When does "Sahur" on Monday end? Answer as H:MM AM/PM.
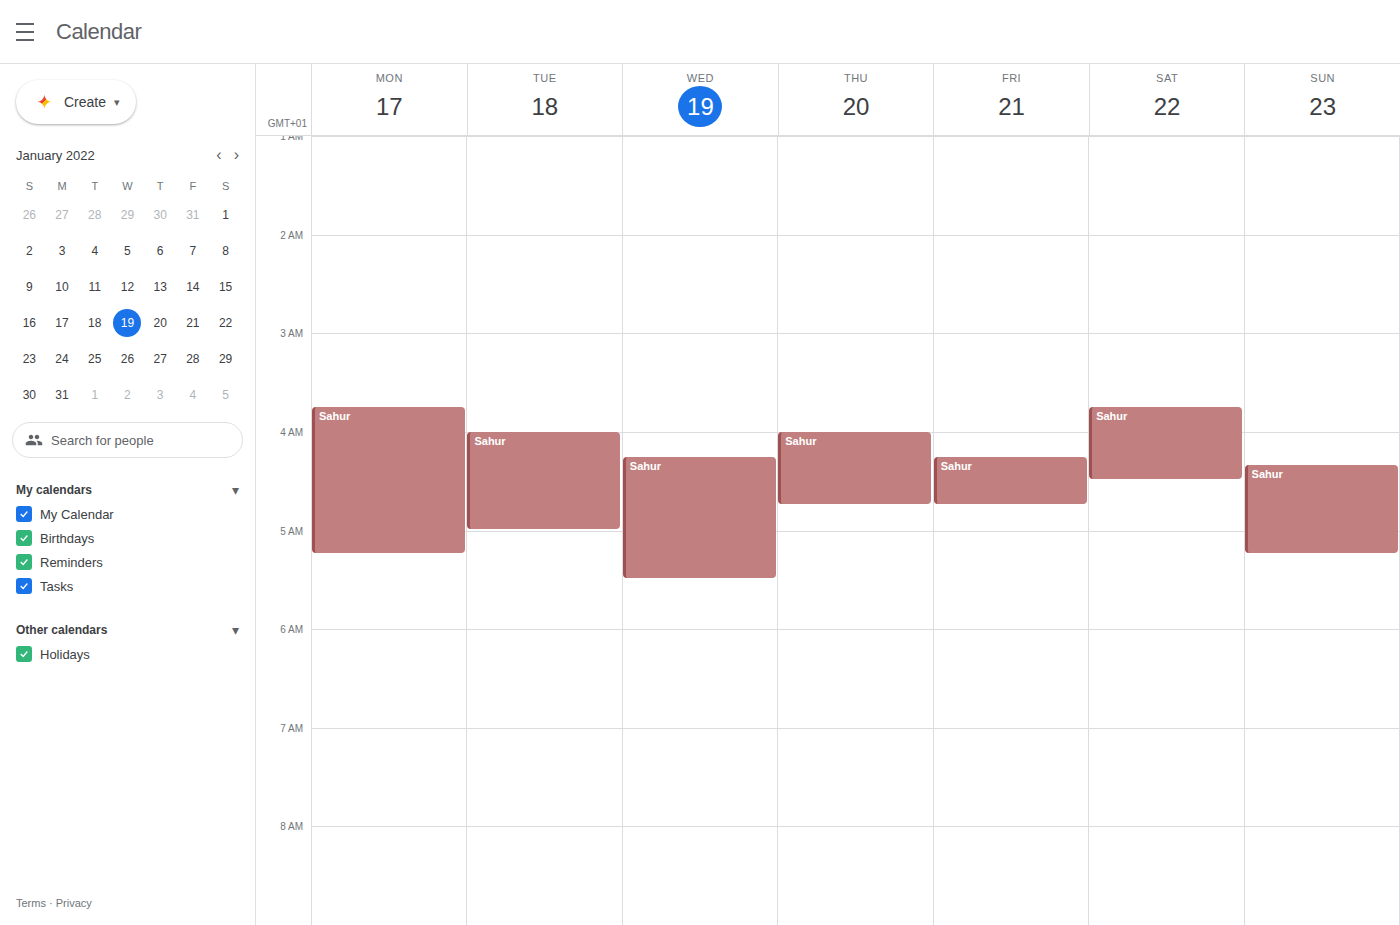
5:15 AM